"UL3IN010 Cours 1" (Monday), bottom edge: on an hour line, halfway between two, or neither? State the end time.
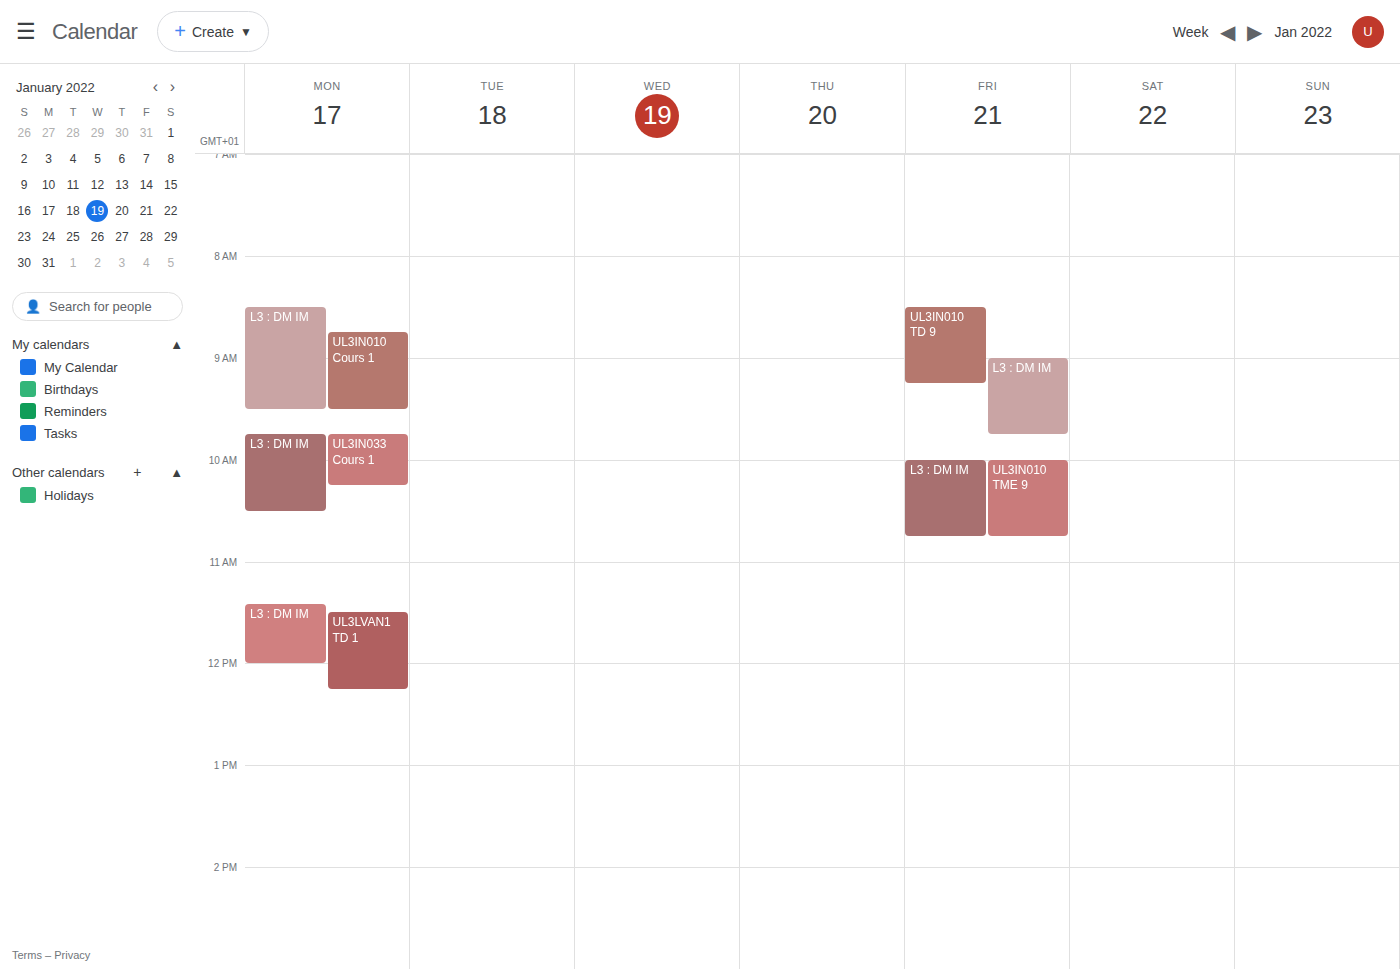
9:30 AM -- halfway between the 9 AM and 10 AM lines.